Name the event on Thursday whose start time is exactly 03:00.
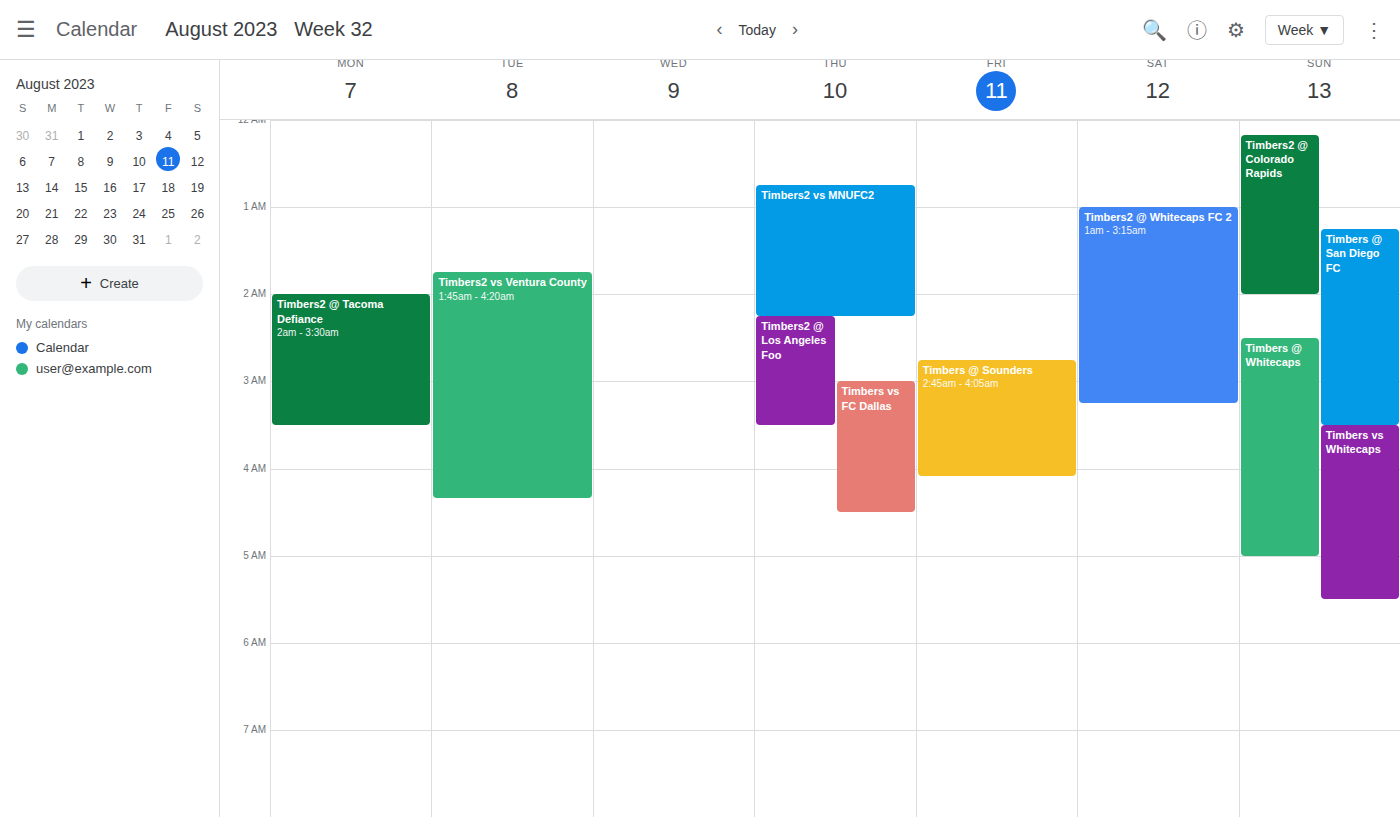
"Timbers vs FC Dallas"